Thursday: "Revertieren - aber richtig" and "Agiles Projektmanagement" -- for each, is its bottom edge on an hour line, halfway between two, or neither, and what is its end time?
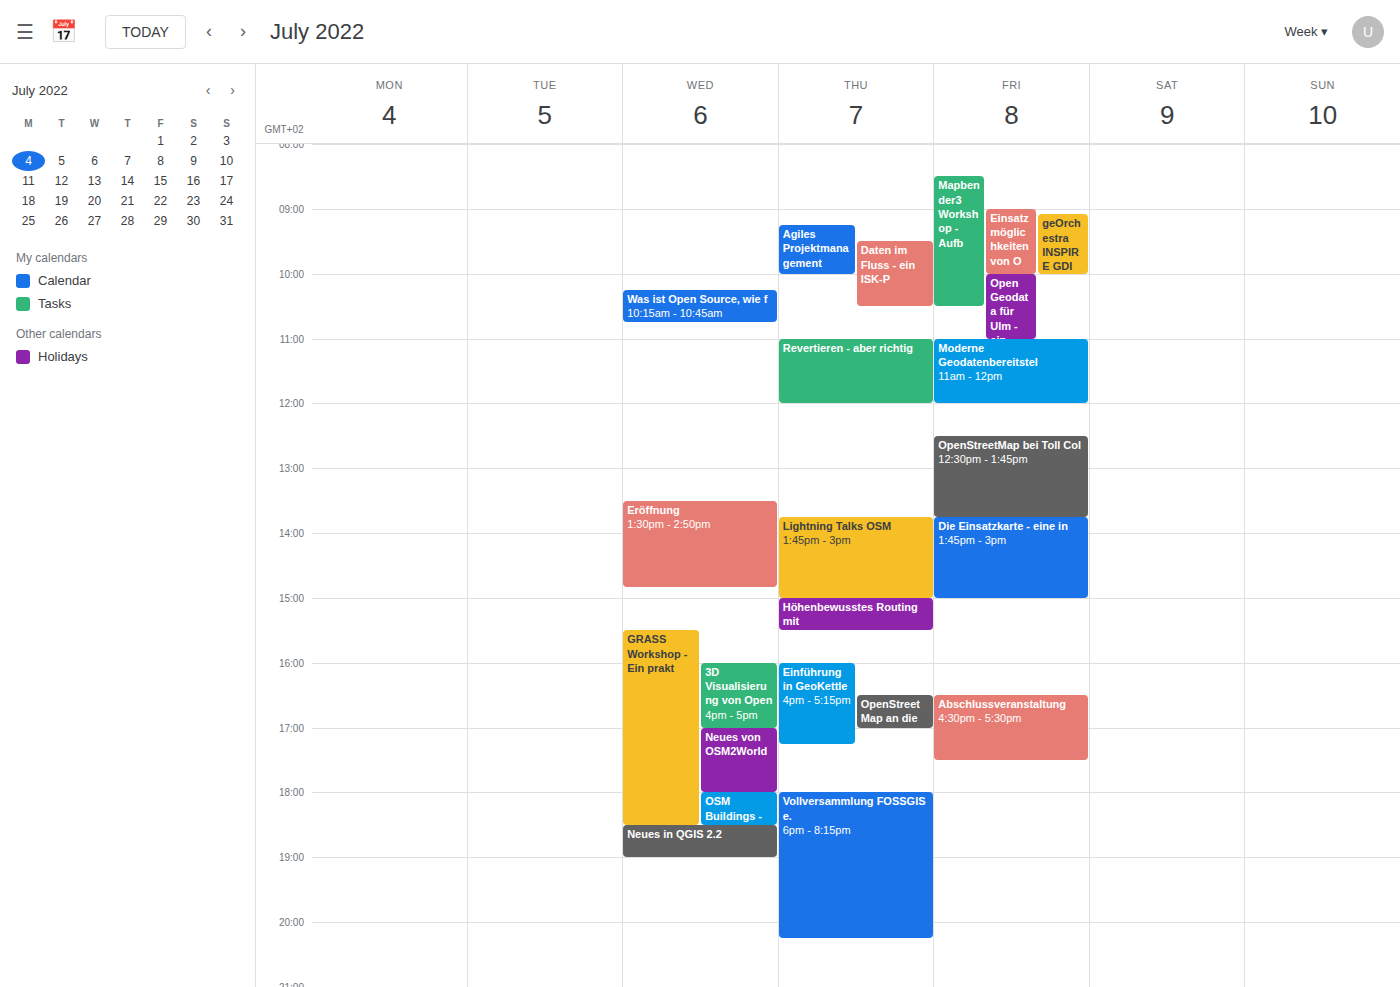
"Revertieren - aber richtig": 12:00 PM, exactly on the 12 PM line. "Agiles Projektmanagement": 10:00 AM, exactly on the 10 AM line.